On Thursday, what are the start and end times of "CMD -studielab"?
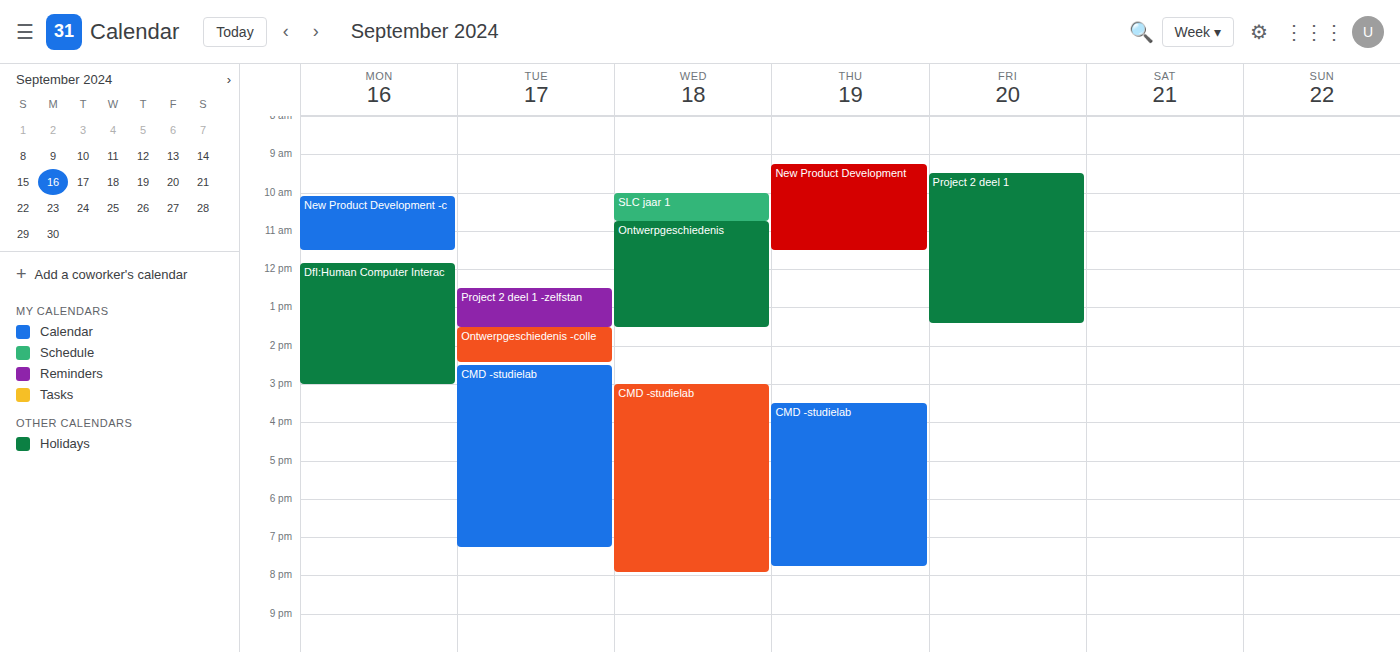
3:30 PM to 7:45 PM